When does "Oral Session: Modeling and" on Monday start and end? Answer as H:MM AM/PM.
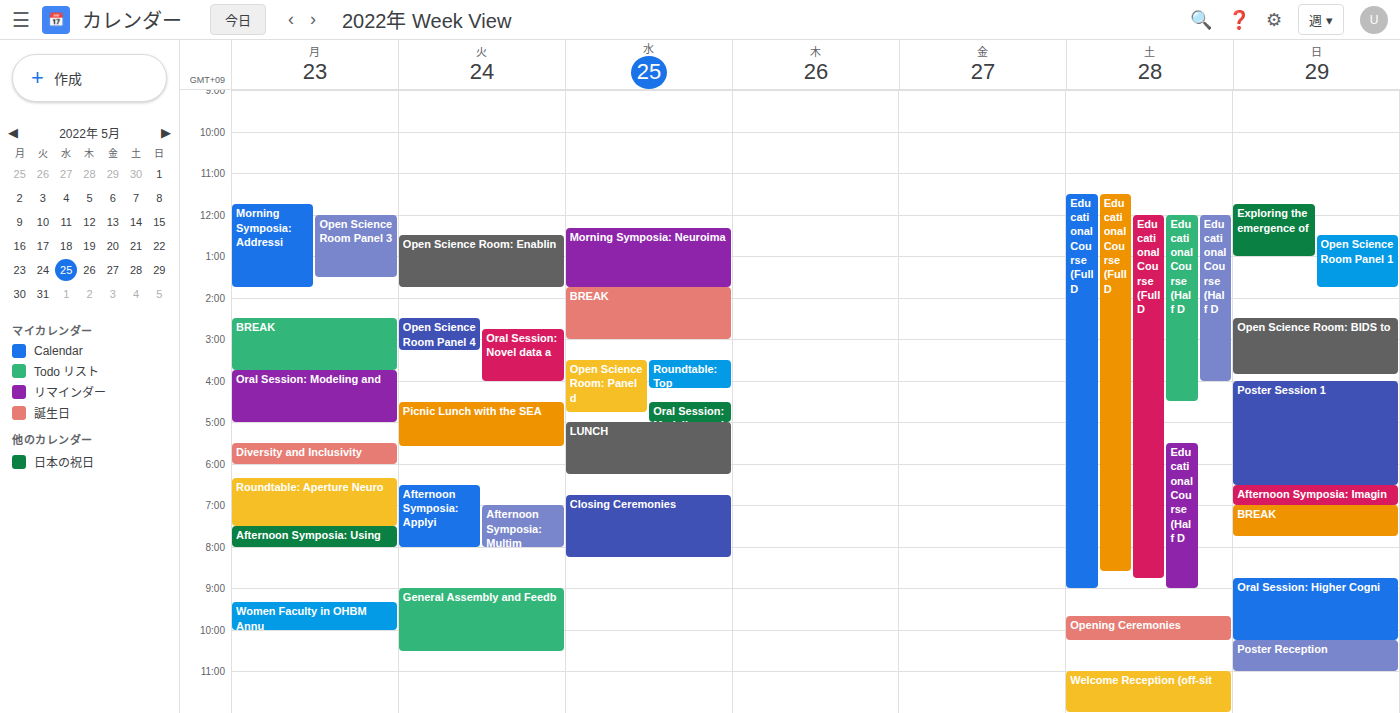
3:45 PM to 5:00 PM